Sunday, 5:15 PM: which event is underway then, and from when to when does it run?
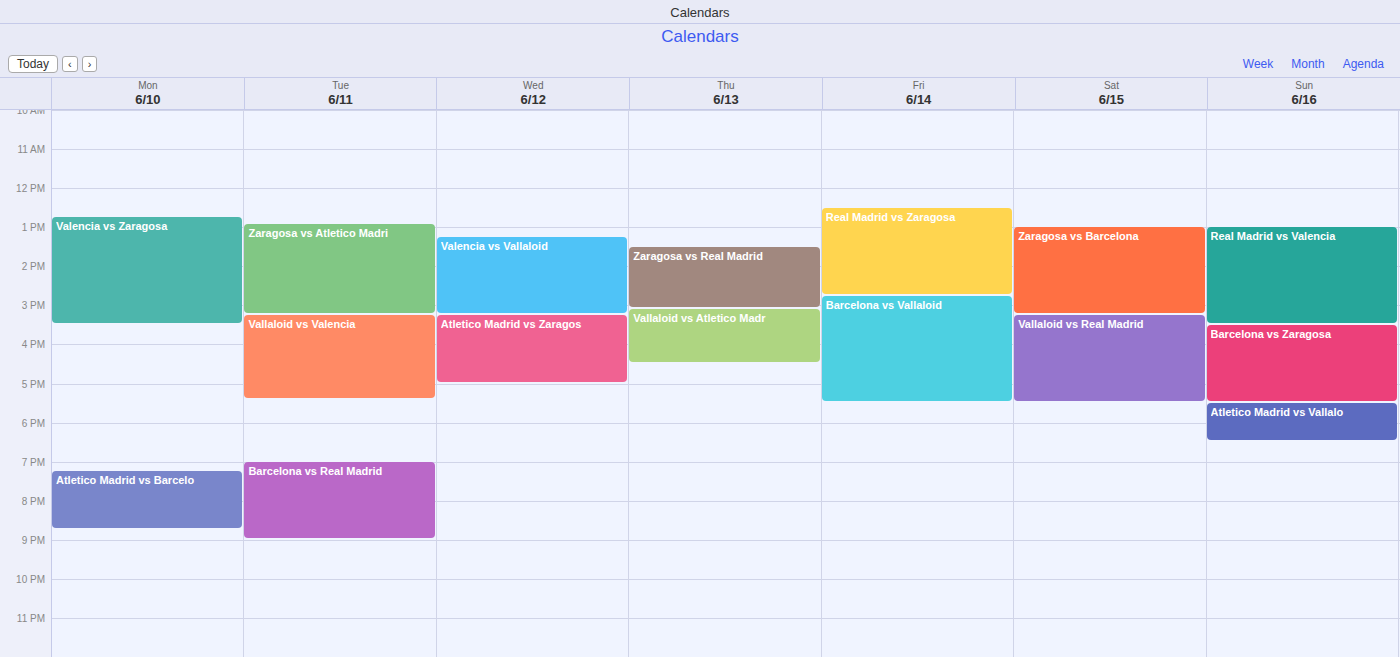
"Barcelona vs Zaragosa", 3:30 PM to 5:30 PM